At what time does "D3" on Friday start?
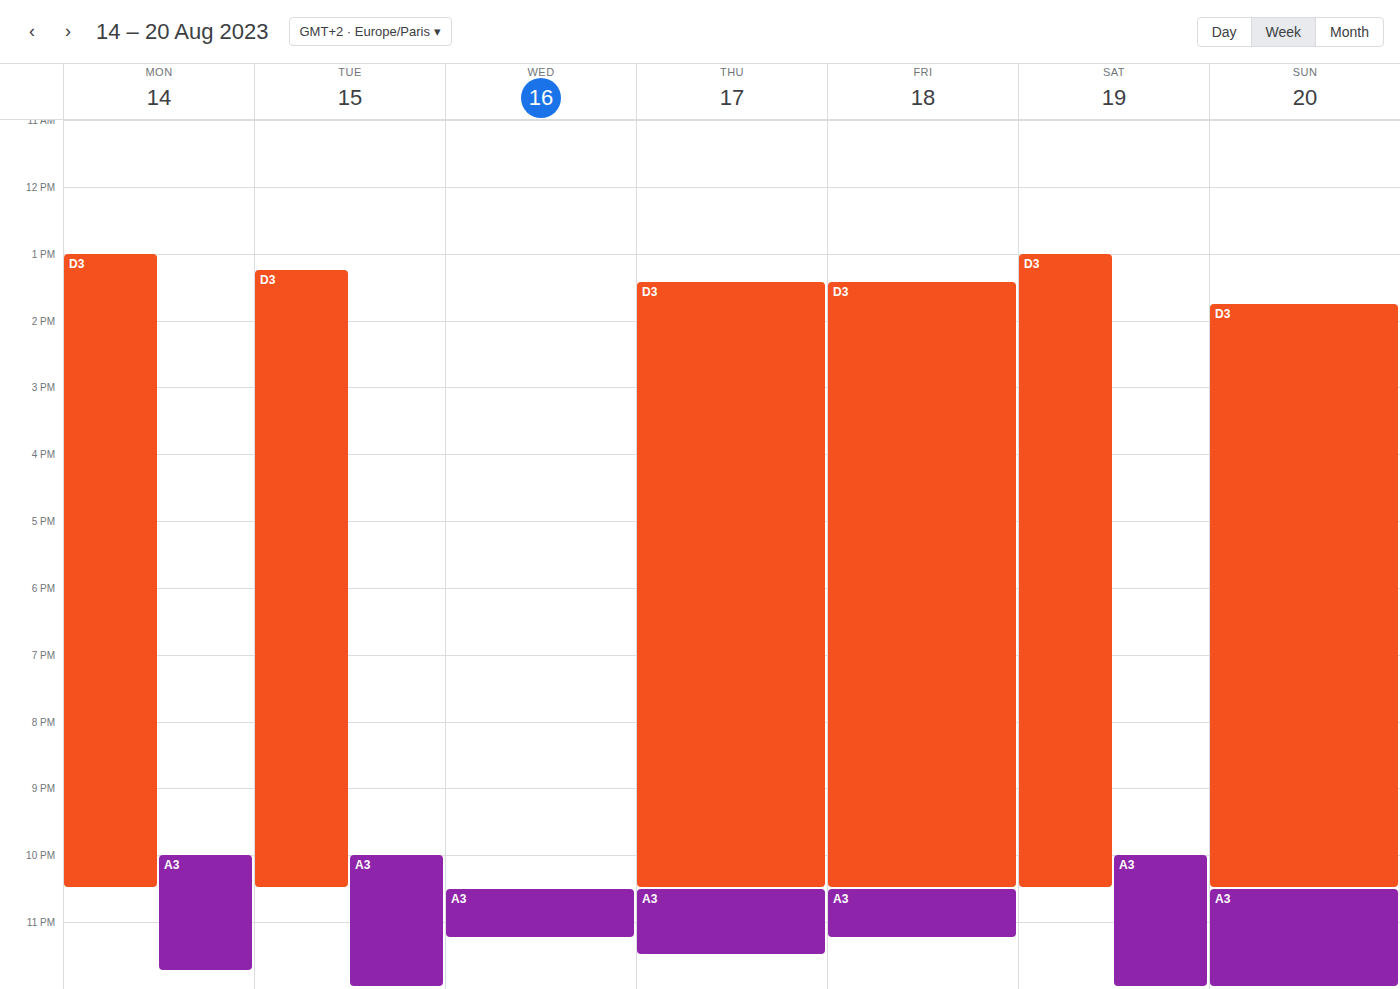
1:25 PM